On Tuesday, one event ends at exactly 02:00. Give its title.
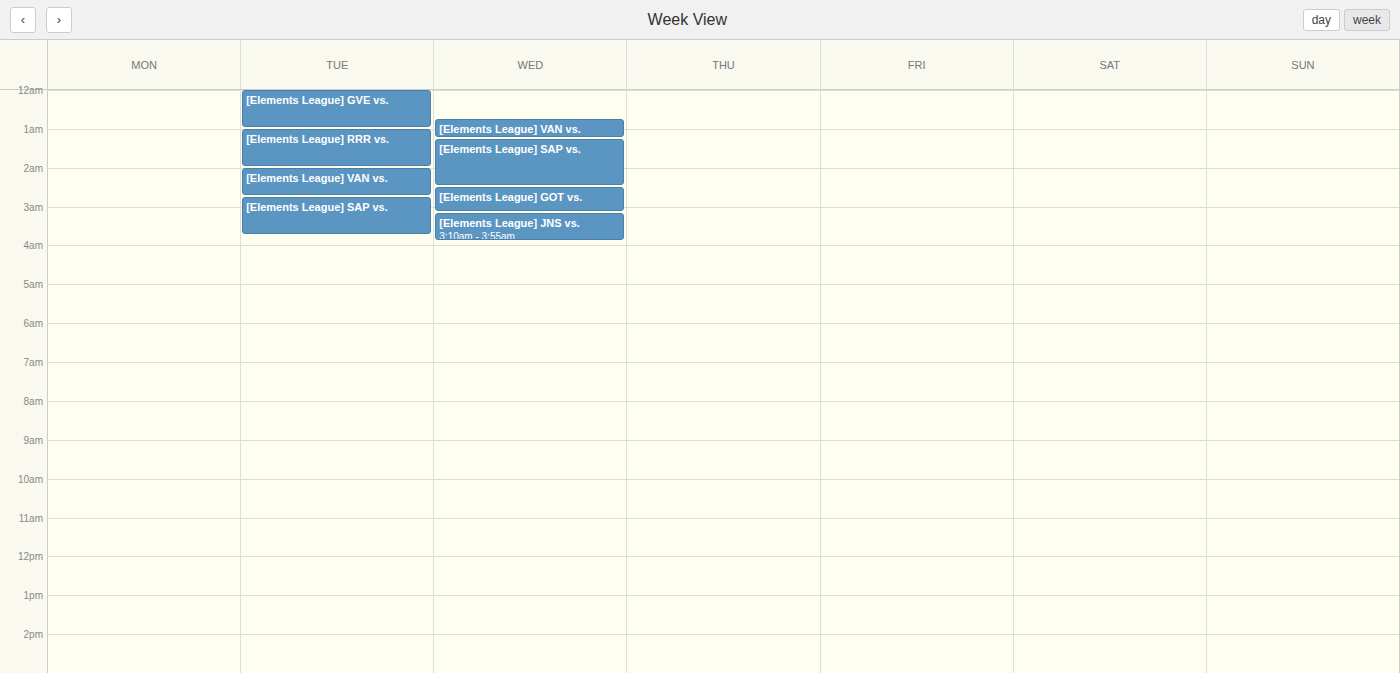
"[Elements League] RRR vs."